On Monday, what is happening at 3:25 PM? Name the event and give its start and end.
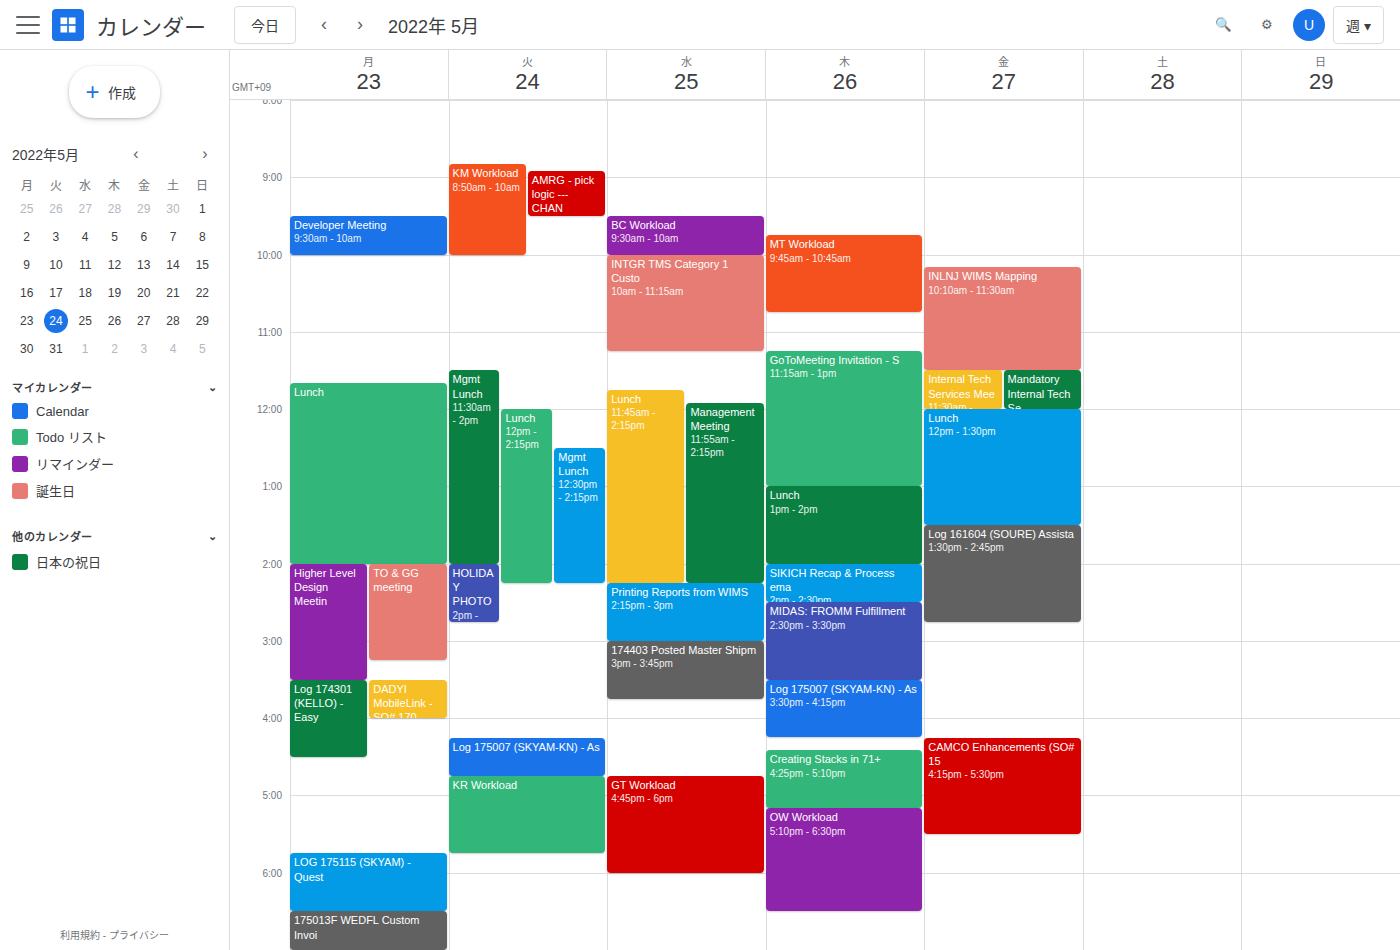
"Higher Level Design Meetin", 2:00 PM to 3:30 PM